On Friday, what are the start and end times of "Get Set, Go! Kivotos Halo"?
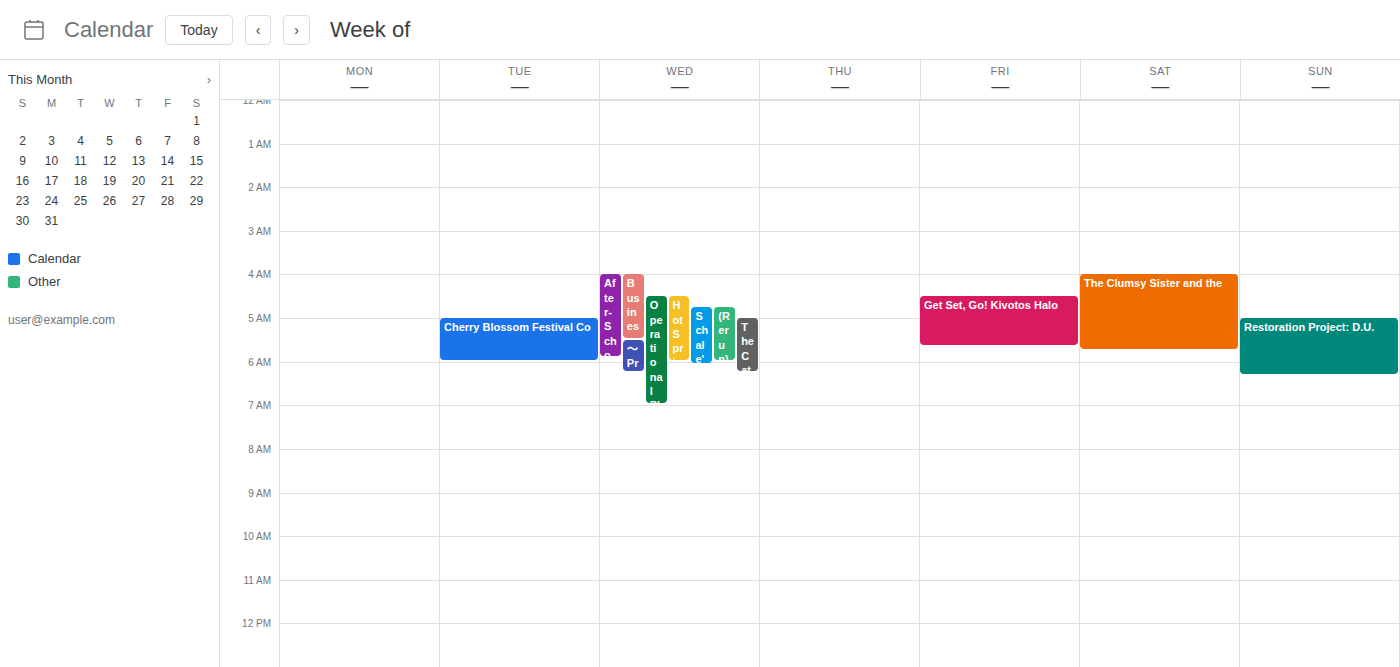
4:30 AM to 5:40 AM